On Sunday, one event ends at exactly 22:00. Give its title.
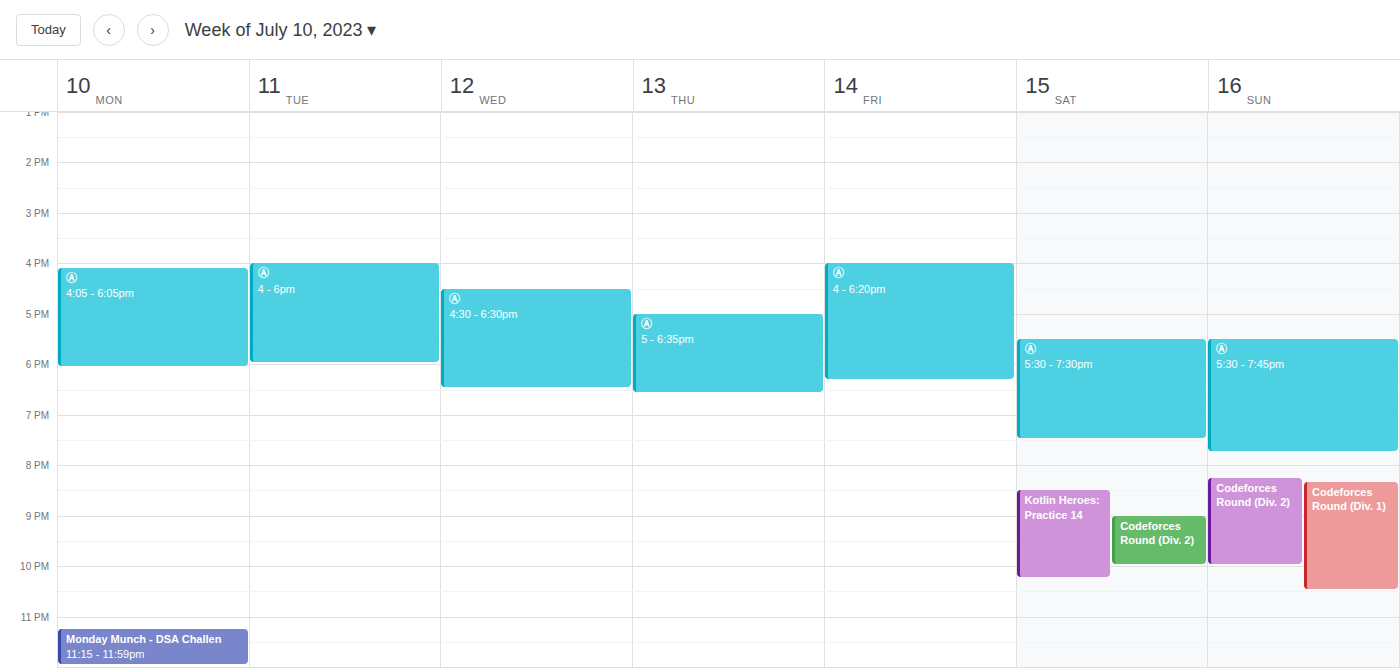
"Codeforces Round (Div. 2)"